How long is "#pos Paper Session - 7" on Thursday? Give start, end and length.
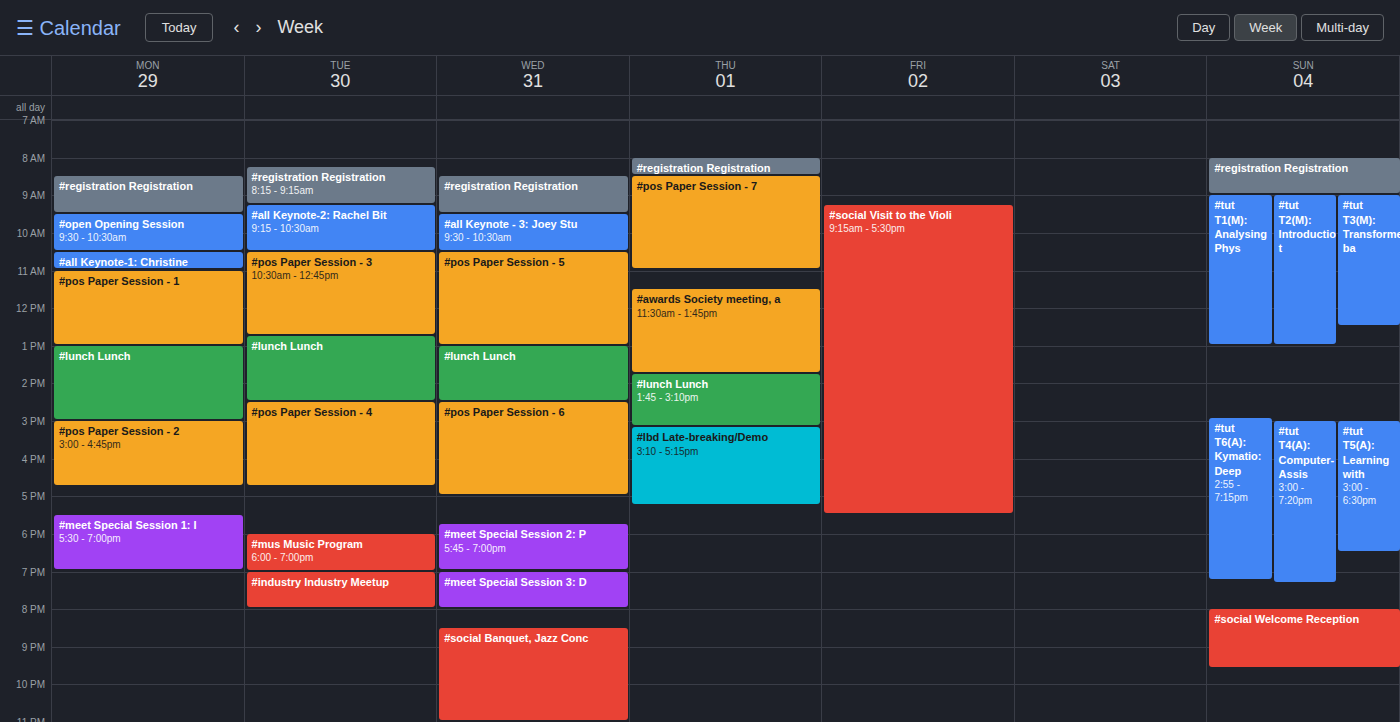
8:30 AM to 11:00 AM, 2 hours 30 minutes